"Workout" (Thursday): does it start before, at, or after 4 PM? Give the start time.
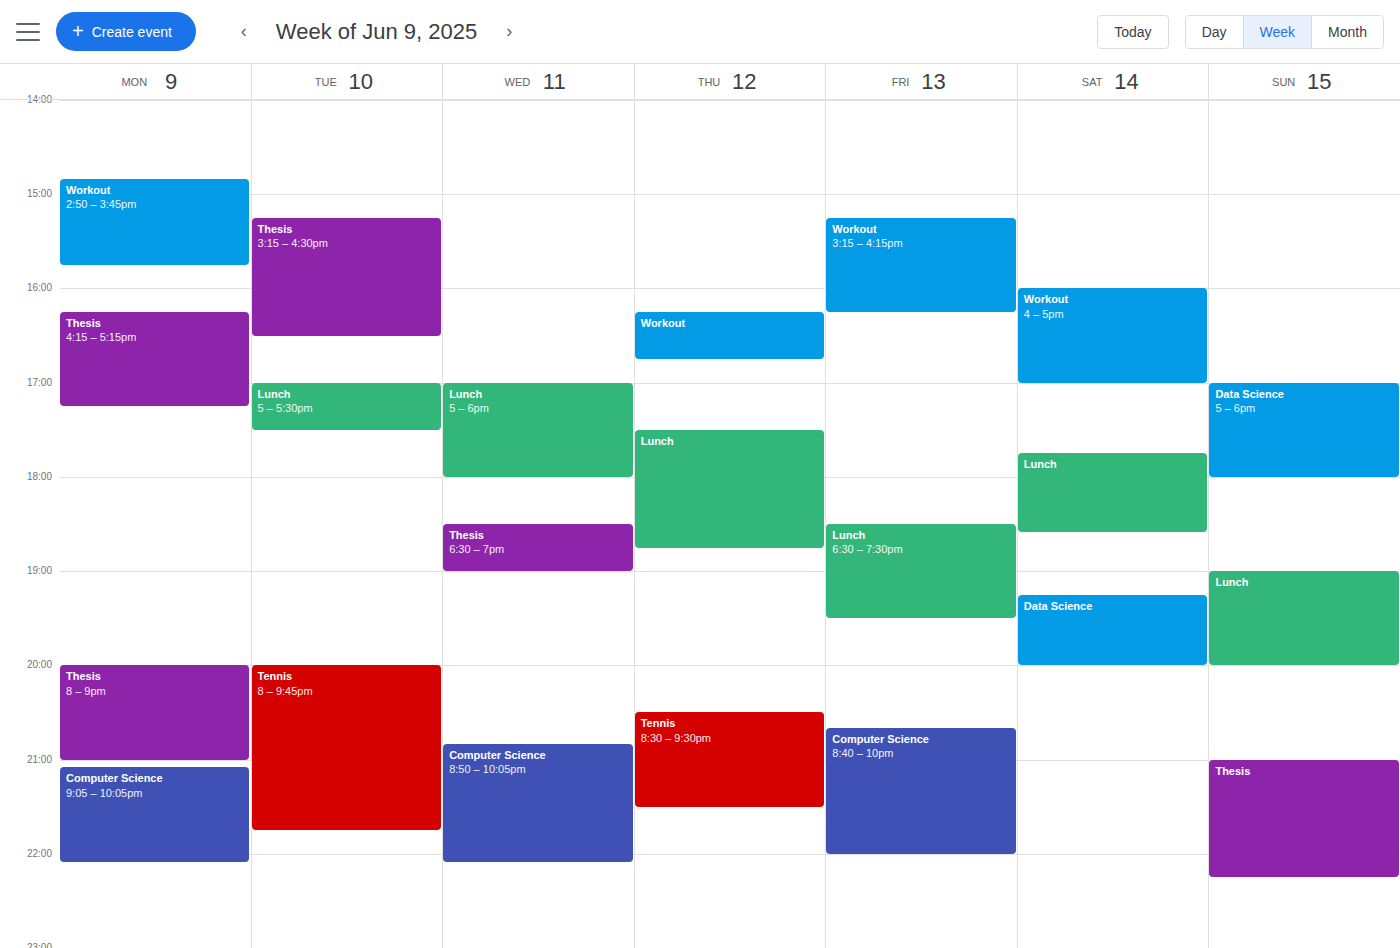
4:15 PM -- after 4 PM, 15 minutes below the 4 PM line.